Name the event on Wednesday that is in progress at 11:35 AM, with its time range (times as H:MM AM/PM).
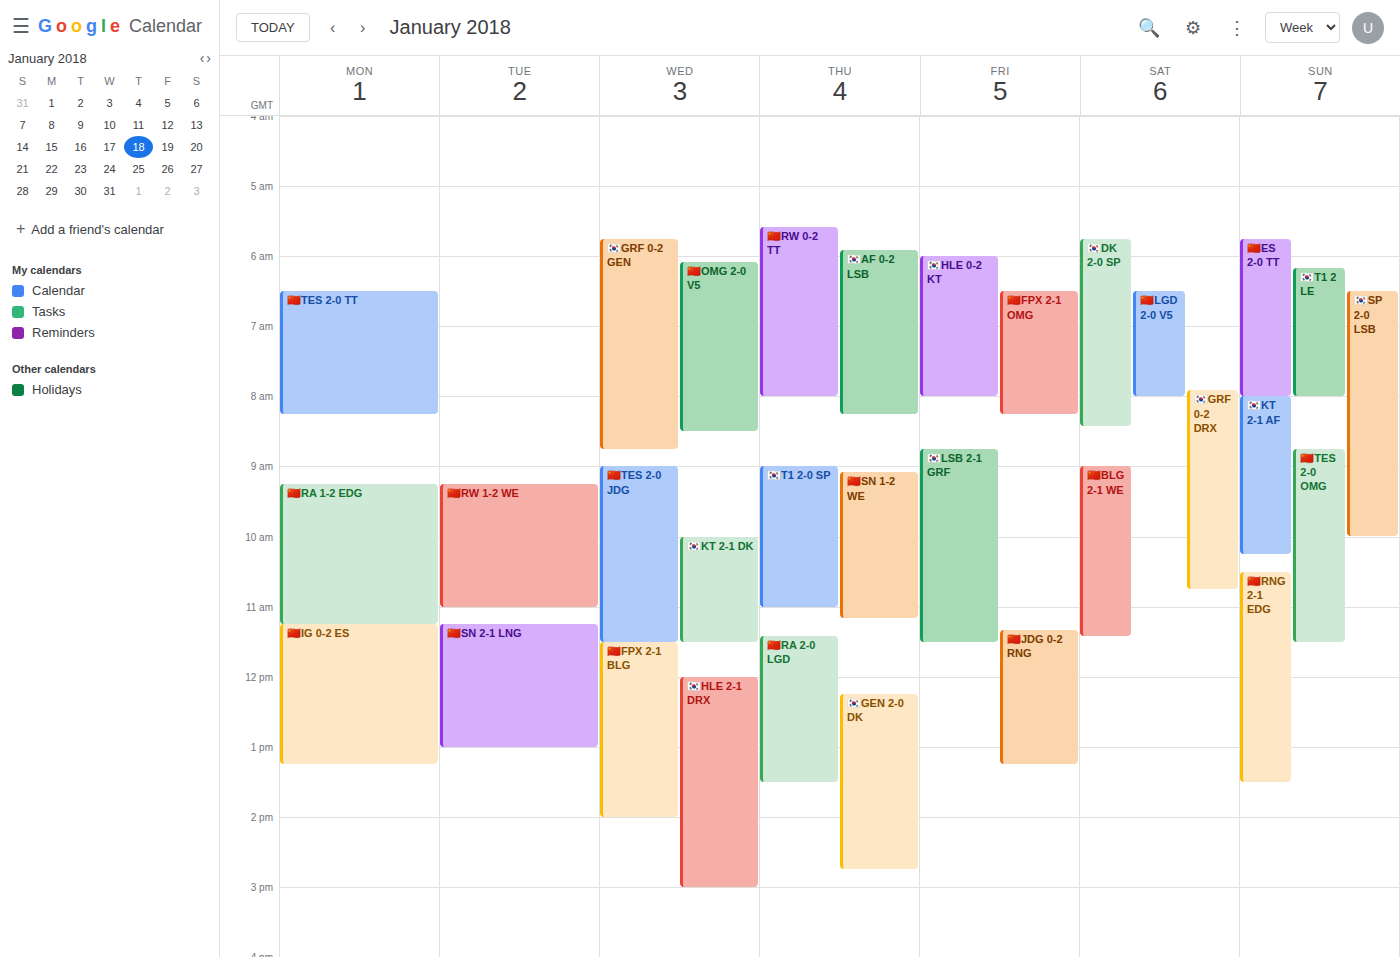
"🇨🇳FPX 2-1 BLG", 11:30 AM to 2:00 PM